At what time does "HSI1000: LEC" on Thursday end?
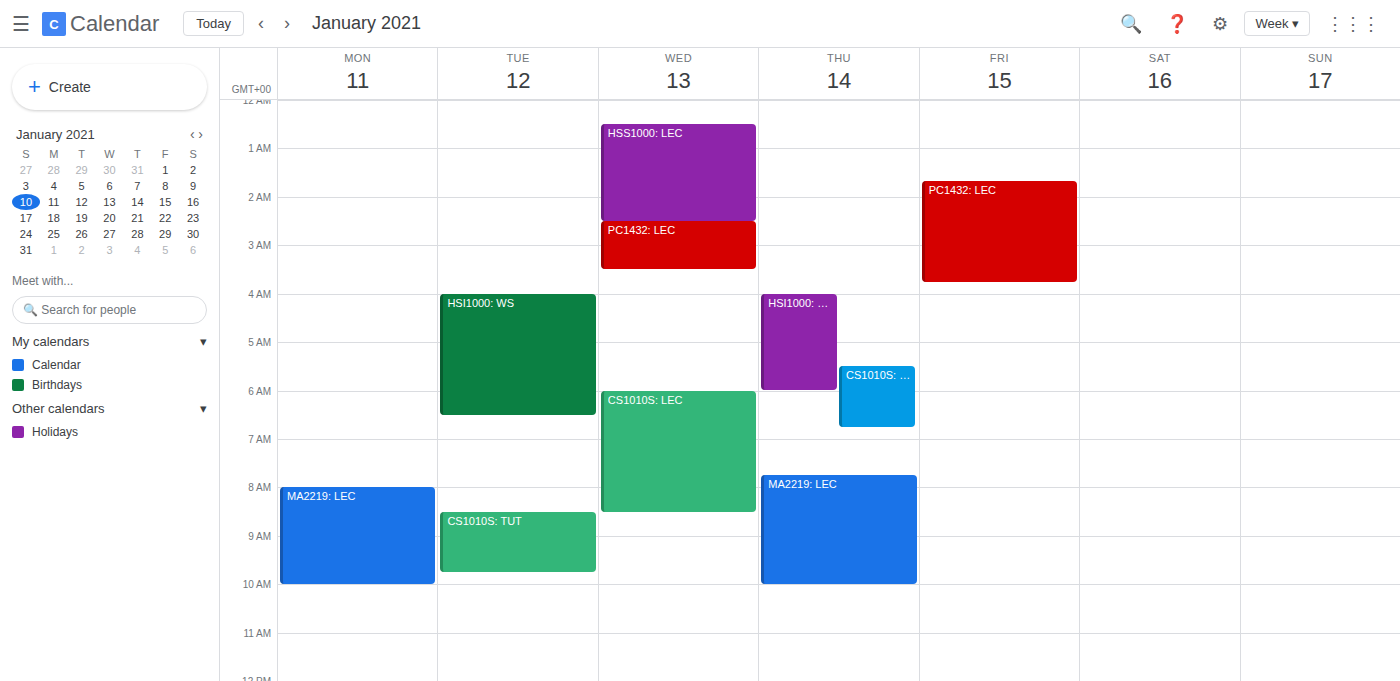
6:00 AM